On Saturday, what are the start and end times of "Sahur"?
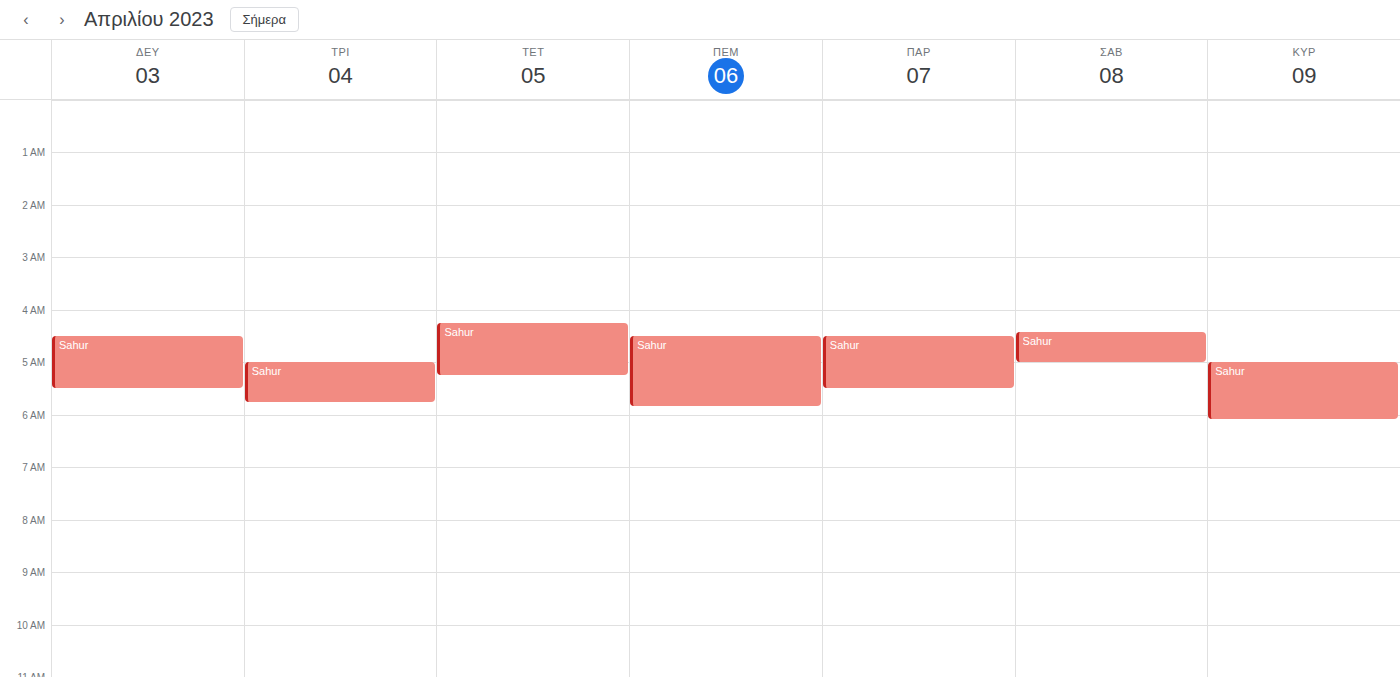
4:25 AM to 5:00 AM